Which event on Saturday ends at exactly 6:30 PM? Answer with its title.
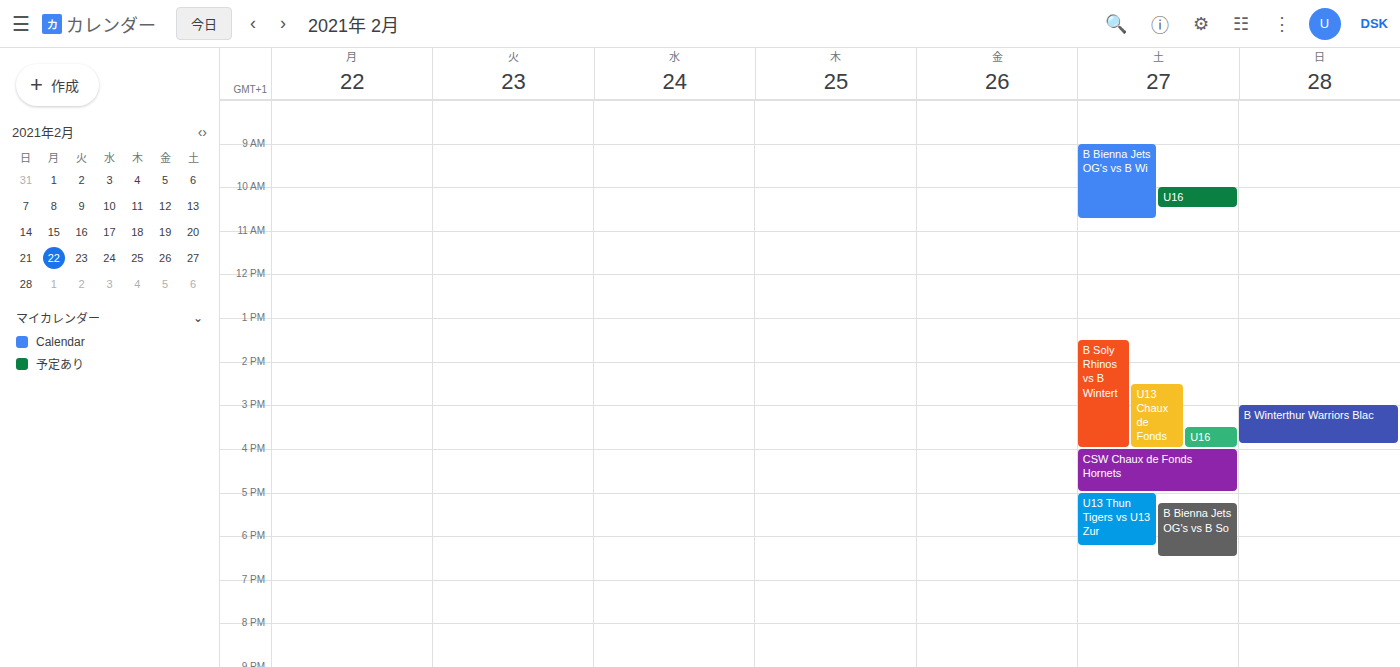
"B Bienna Jets OG's vs B So"